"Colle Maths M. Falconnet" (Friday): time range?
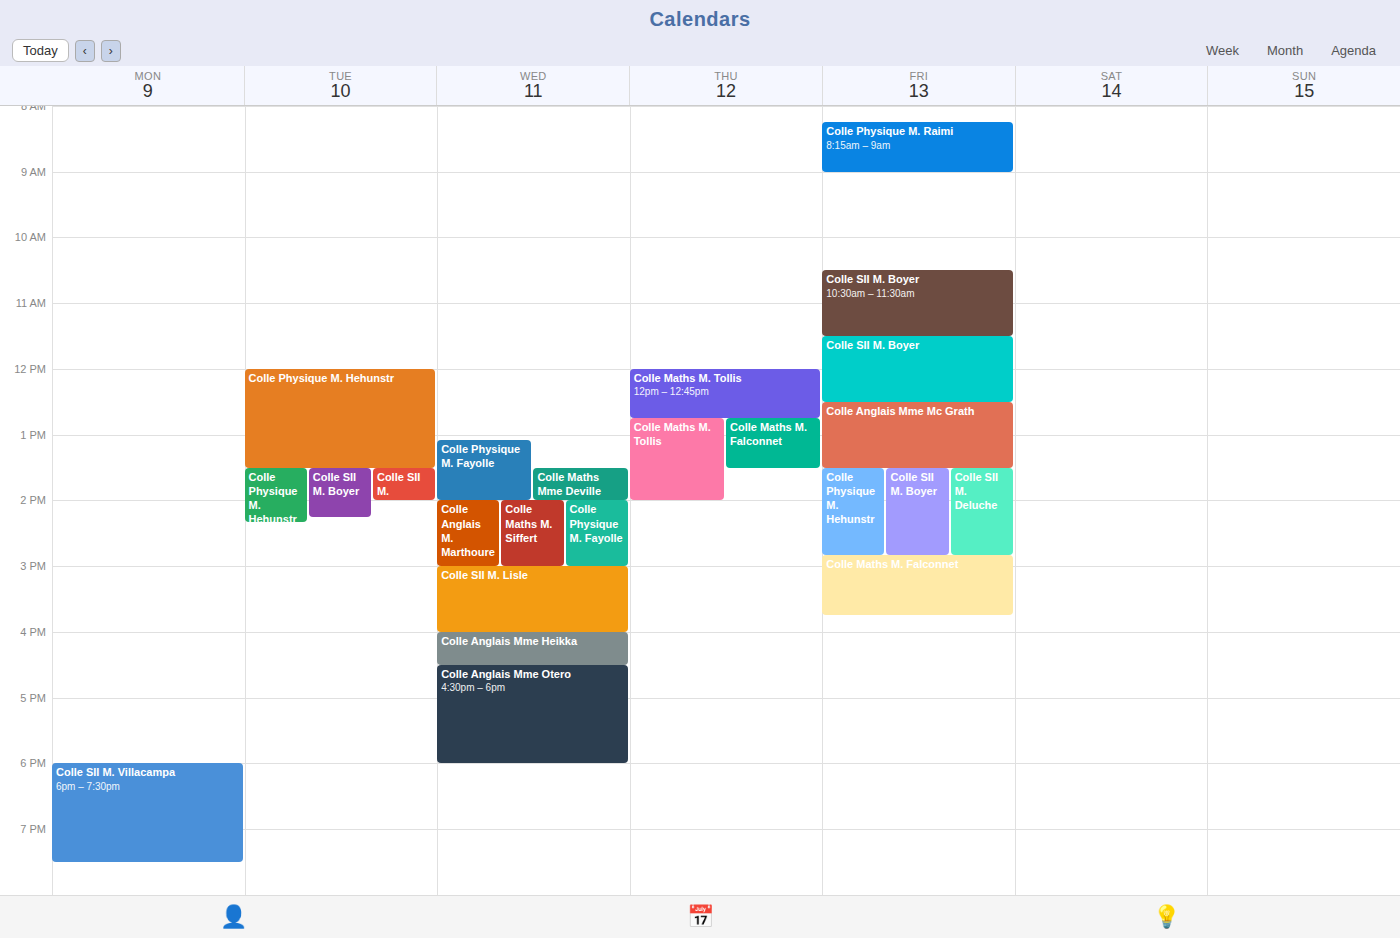
2:50 PM to 3:45 PM